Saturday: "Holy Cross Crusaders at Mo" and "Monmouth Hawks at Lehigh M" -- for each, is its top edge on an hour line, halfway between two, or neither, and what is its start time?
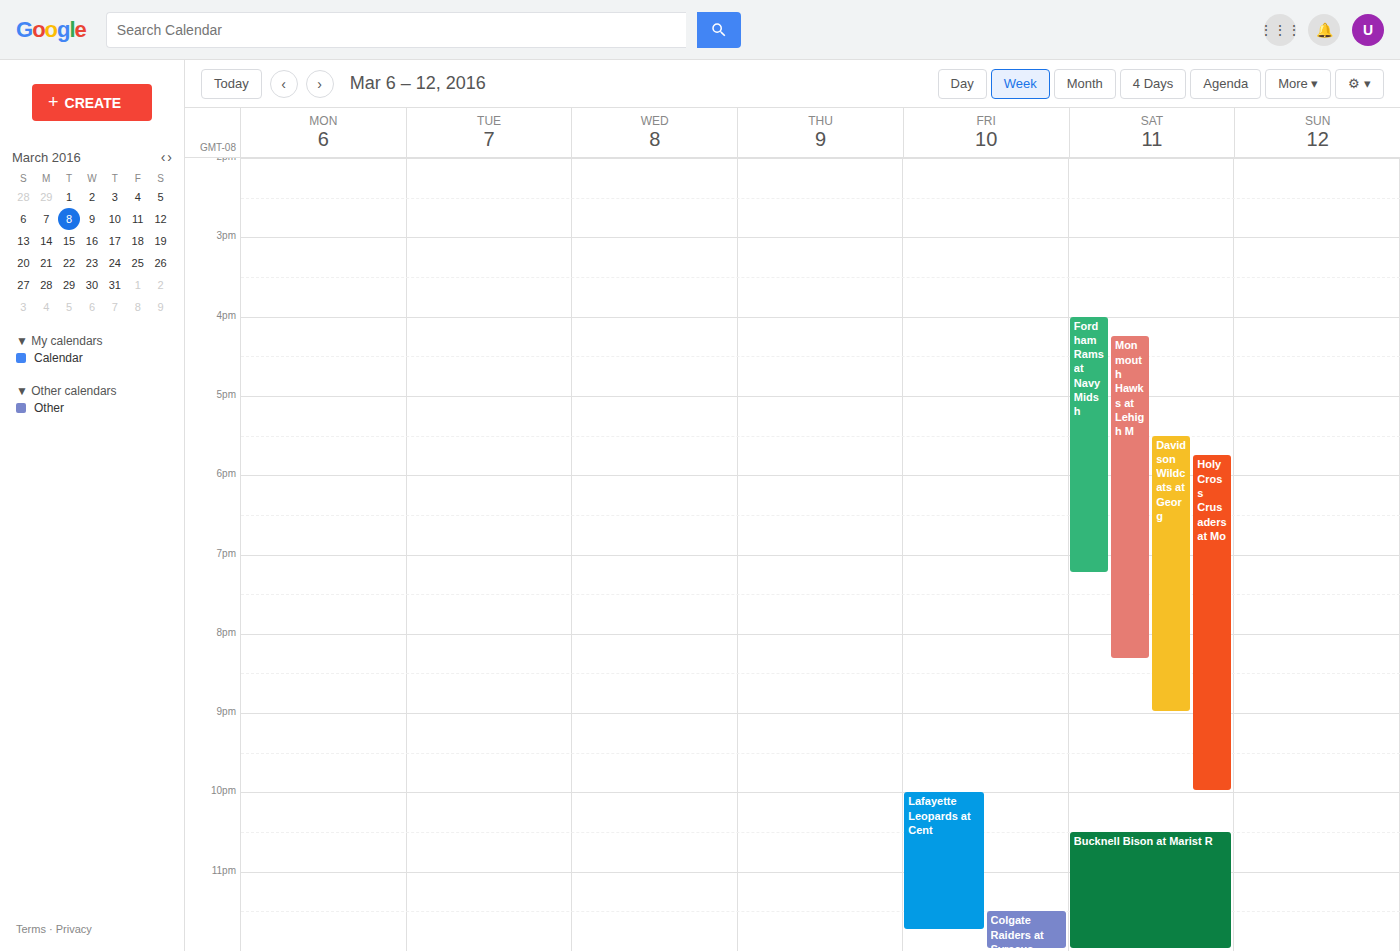
"Holy Cross Crusaders at Mo": 5:45 PM, neither: three quarters of the way from the 5 PM line to the 6 PM line. "Monmouth Hawks at Lehigh M": 4:15 PM, neither: a quarter of the way from the 4 PM line to the 5 PM line.